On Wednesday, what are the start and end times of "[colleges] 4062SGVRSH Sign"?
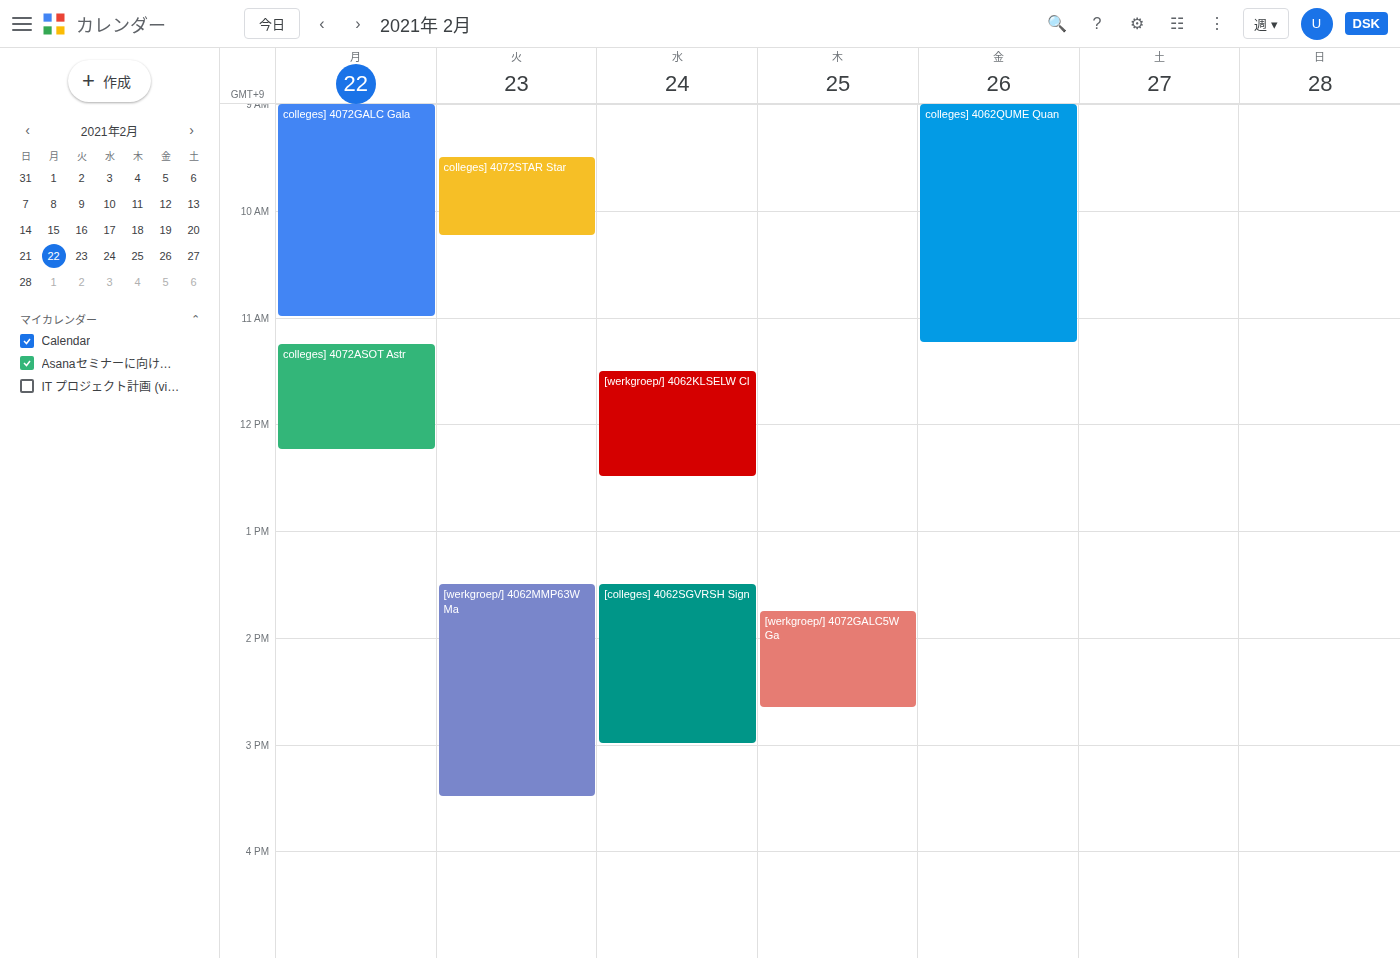
1:30 PM to 3:00 PM